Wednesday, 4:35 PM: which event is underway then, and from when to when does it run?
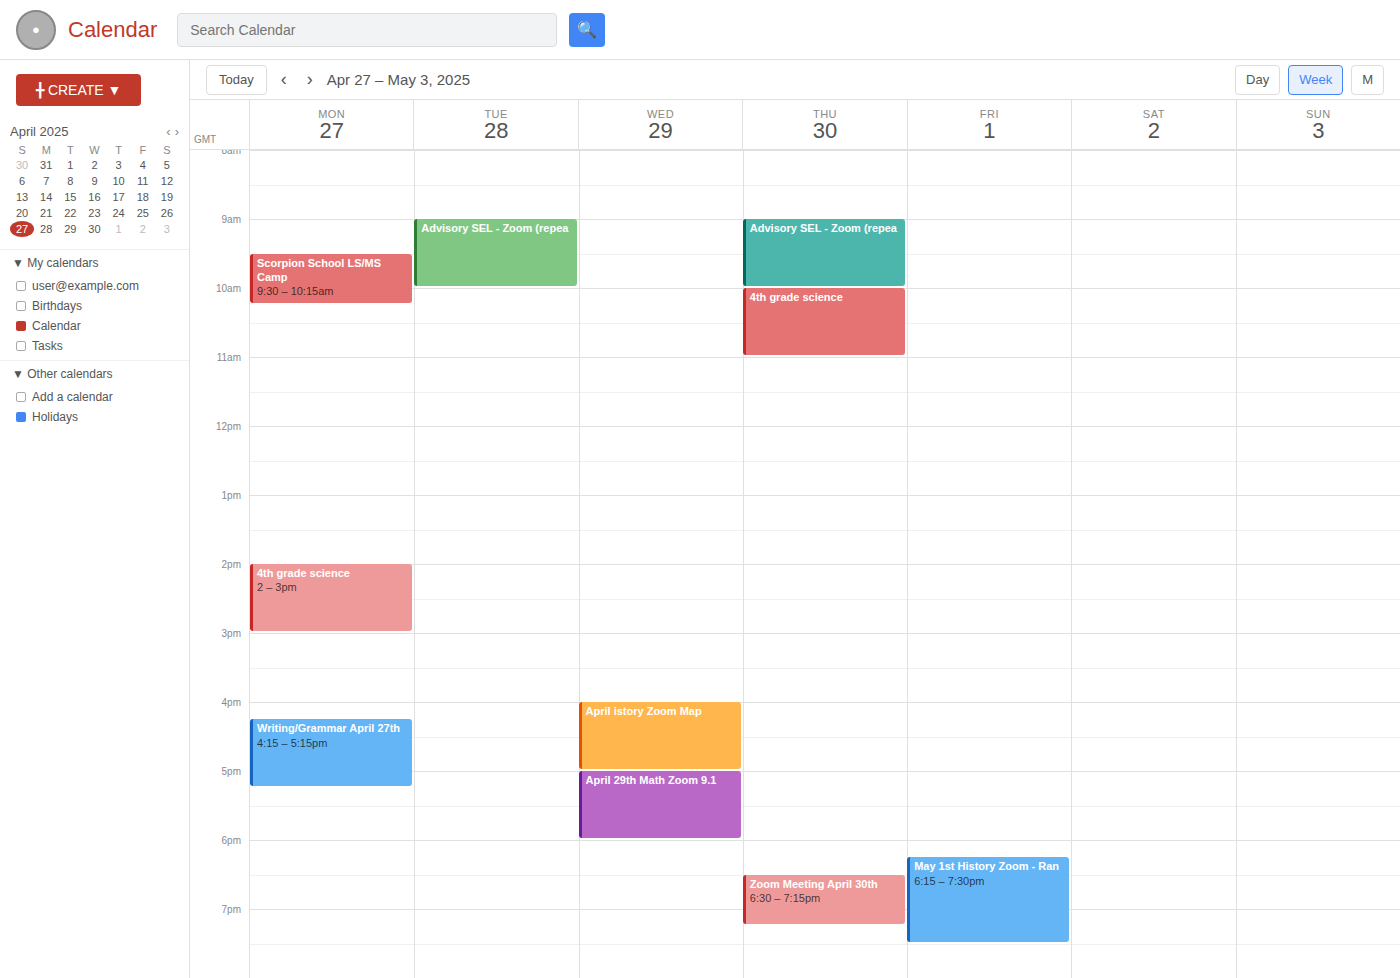
"April istory Zoom Map", 4:00 PM to 5:00 PM